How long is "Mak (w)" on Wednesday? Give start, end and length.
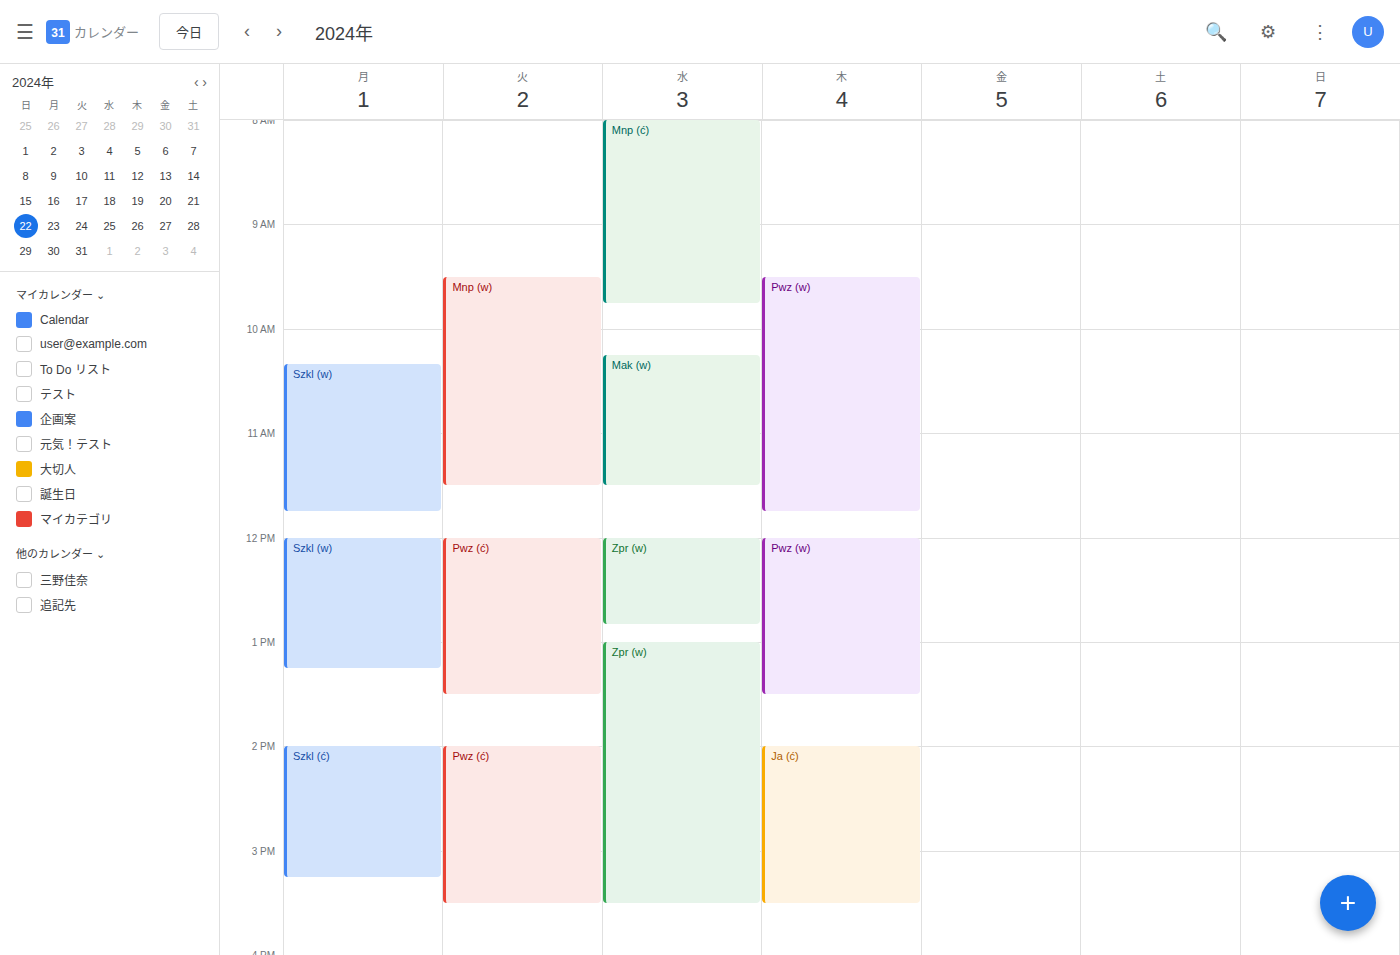
10:15 to 11:30, 1 hour 15 minutes